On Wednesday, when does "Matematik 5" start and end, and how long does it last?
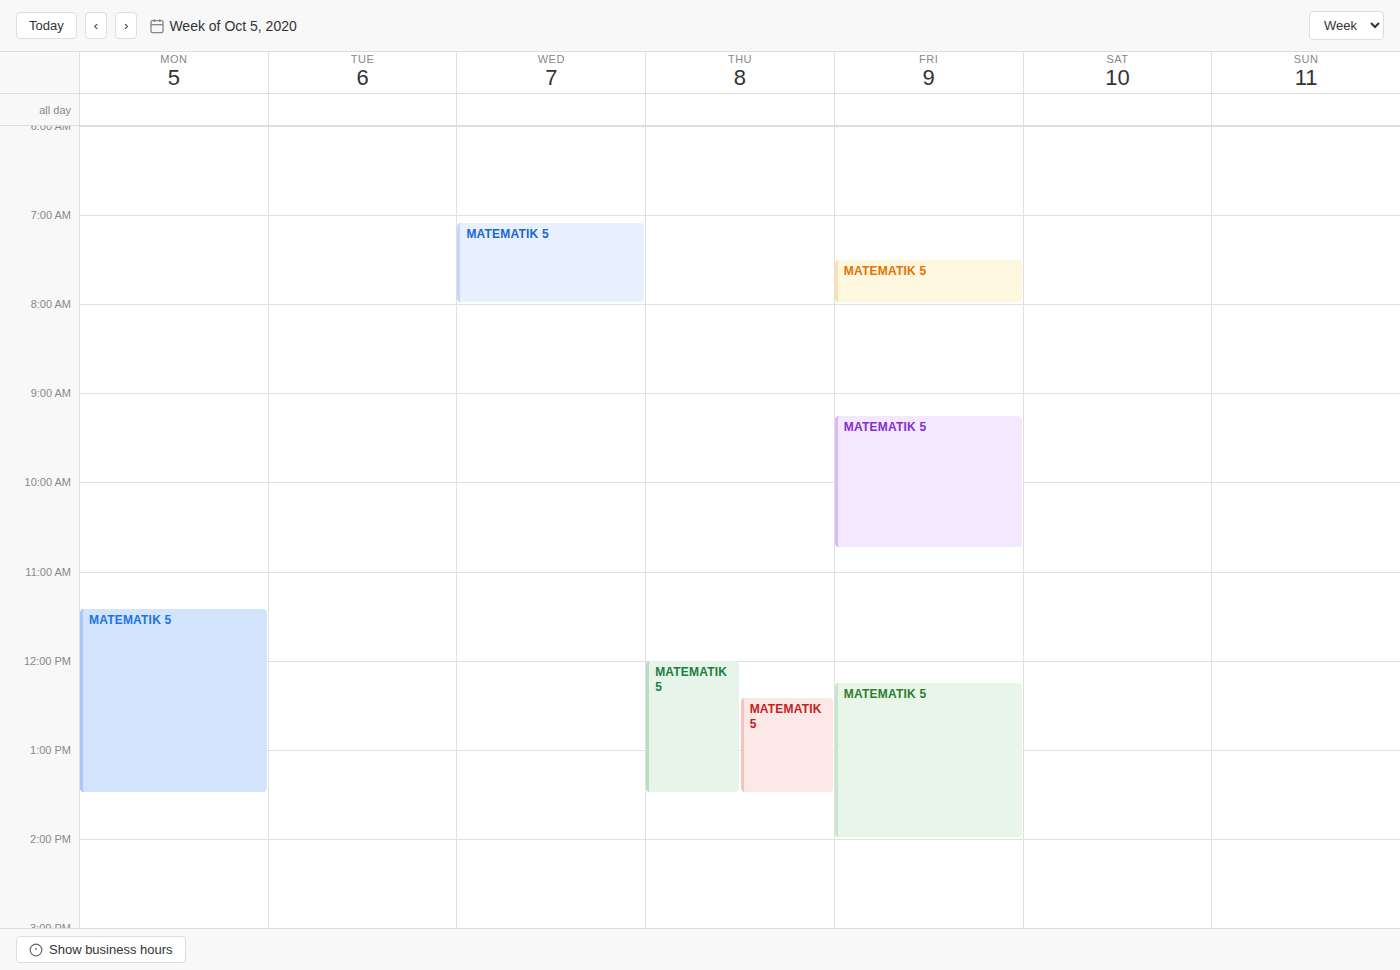
7:05 AM to 8:00 AM, 55 minutes